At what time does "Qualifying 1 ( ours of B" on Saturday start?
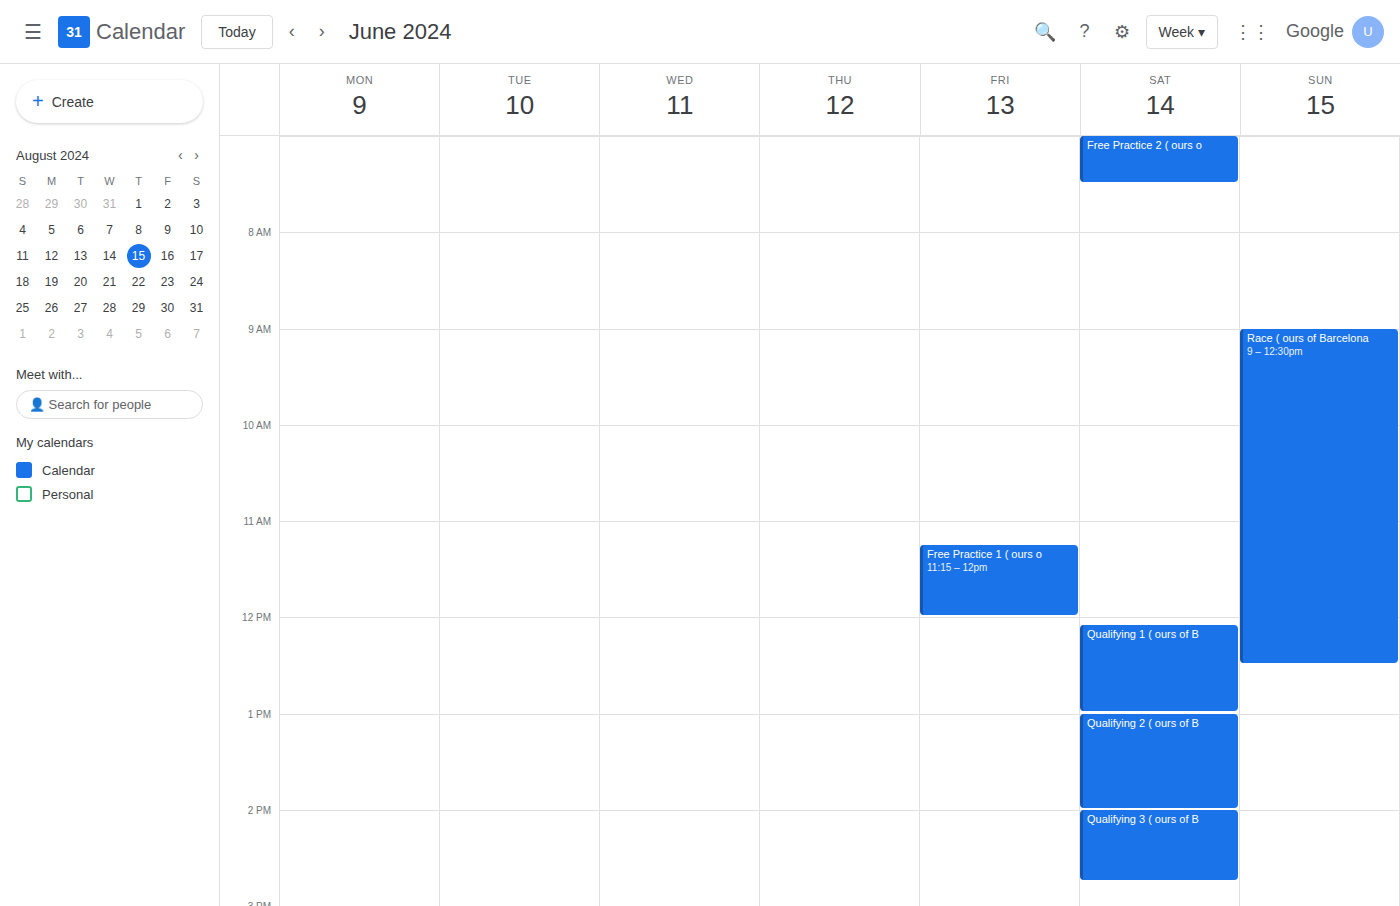
12:05 PM